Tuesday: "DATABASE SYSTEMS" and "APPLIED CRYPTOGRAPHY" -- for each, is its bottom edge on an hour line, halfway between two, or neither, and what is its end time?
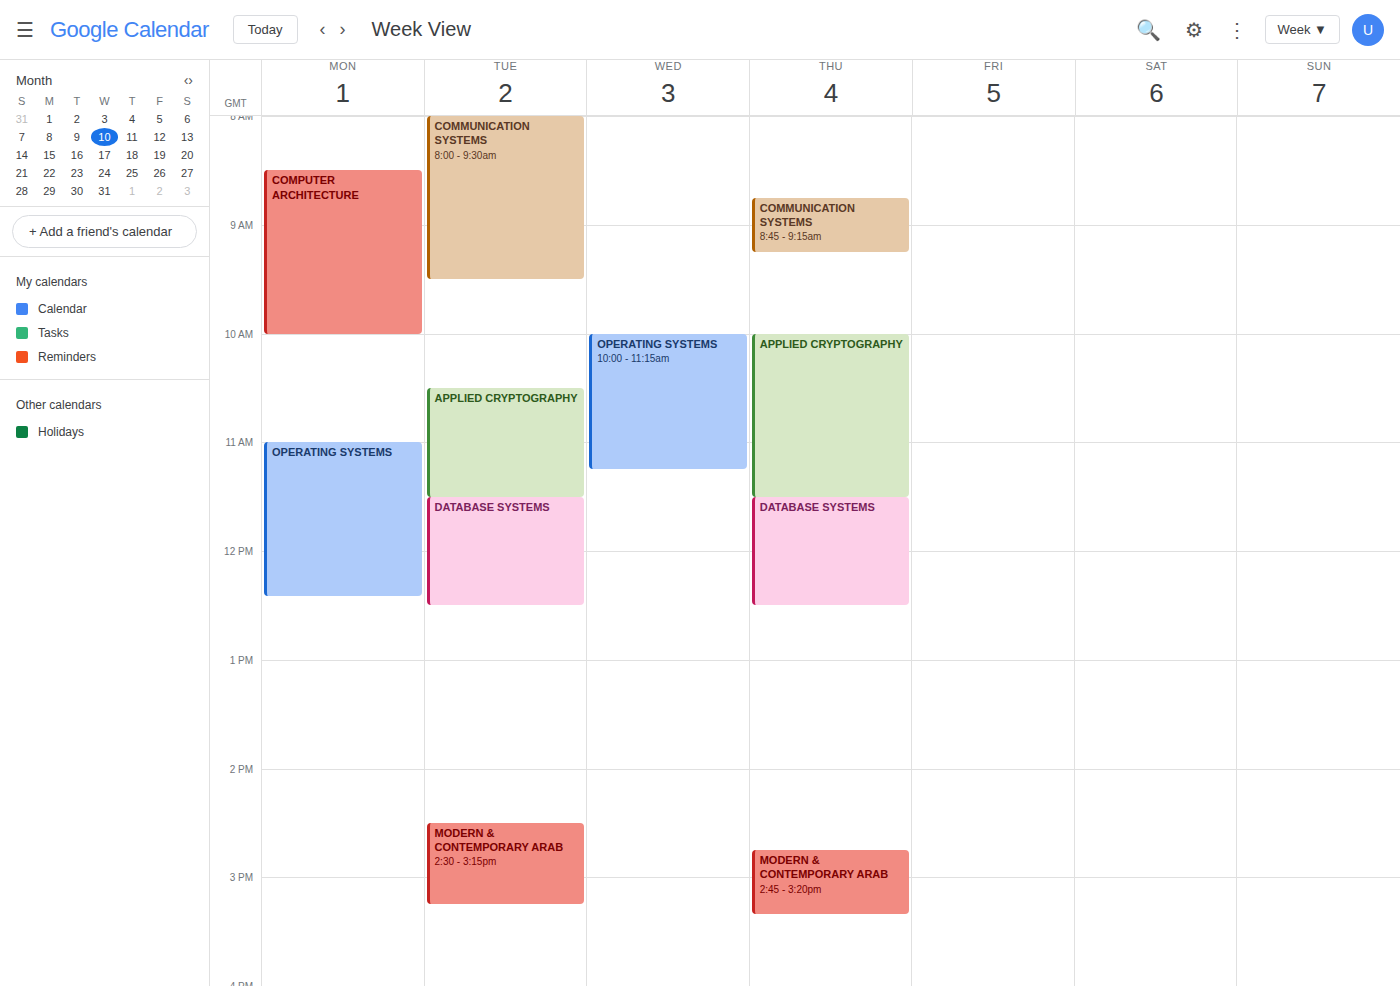
"DATABASE SYSTEMS": 12:30 PM, halfway between the 12 PM and 1 PM lines. "APPLIED CRYPTOGRAPHY": 11:30 AM, halfway between the 11 AM and 12 PM lines.